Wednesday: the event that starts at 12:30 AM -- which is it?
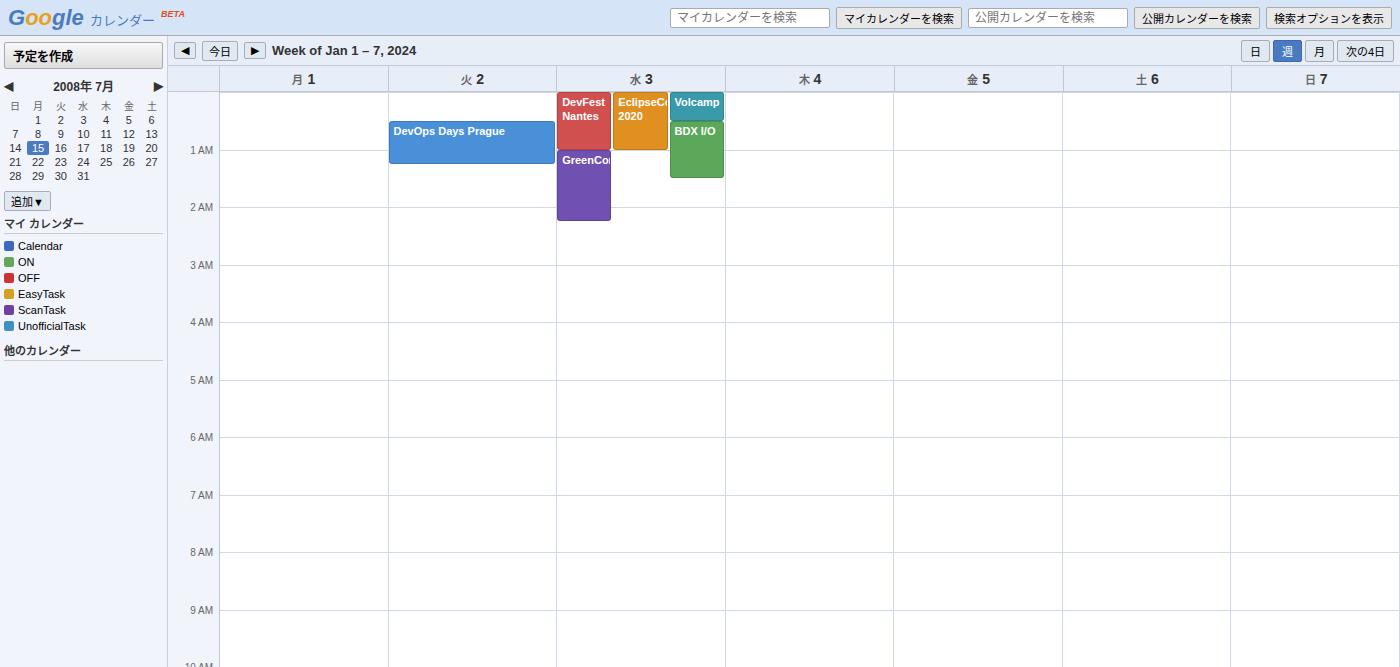
"BDX I/O"